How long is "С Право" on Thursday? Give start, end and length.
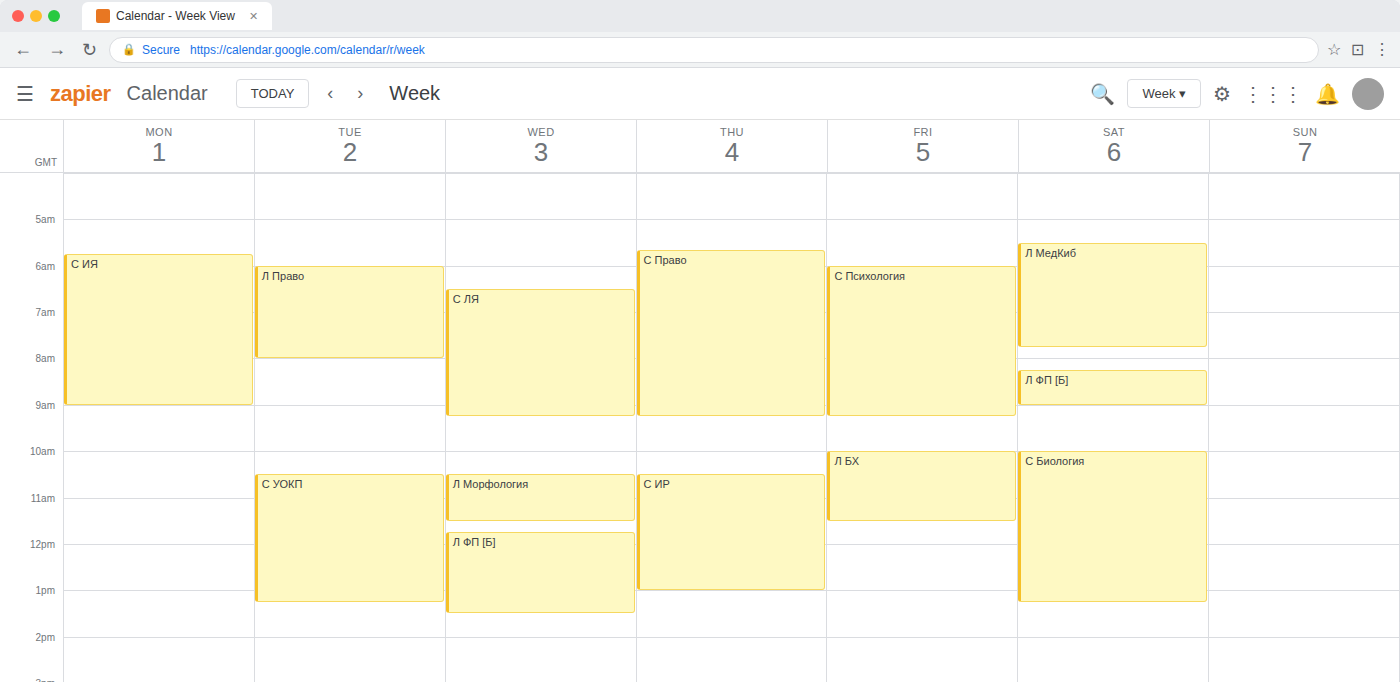
05:40 to 09:15, 3 hours 35 minutes